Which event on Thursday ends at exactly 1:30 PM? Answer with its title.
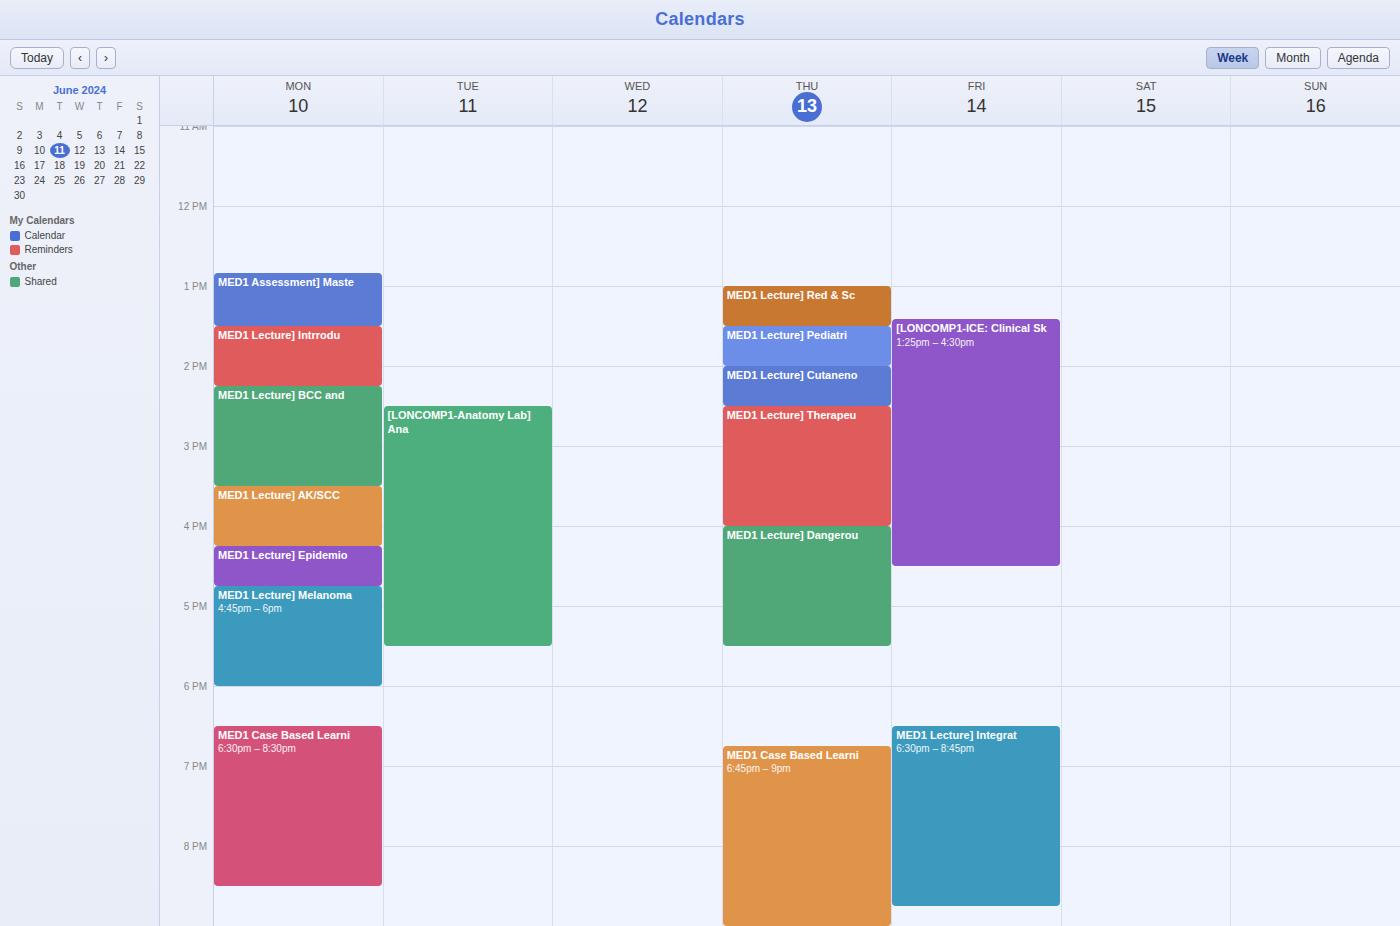
"MED1 Lecture] Red & Sc"